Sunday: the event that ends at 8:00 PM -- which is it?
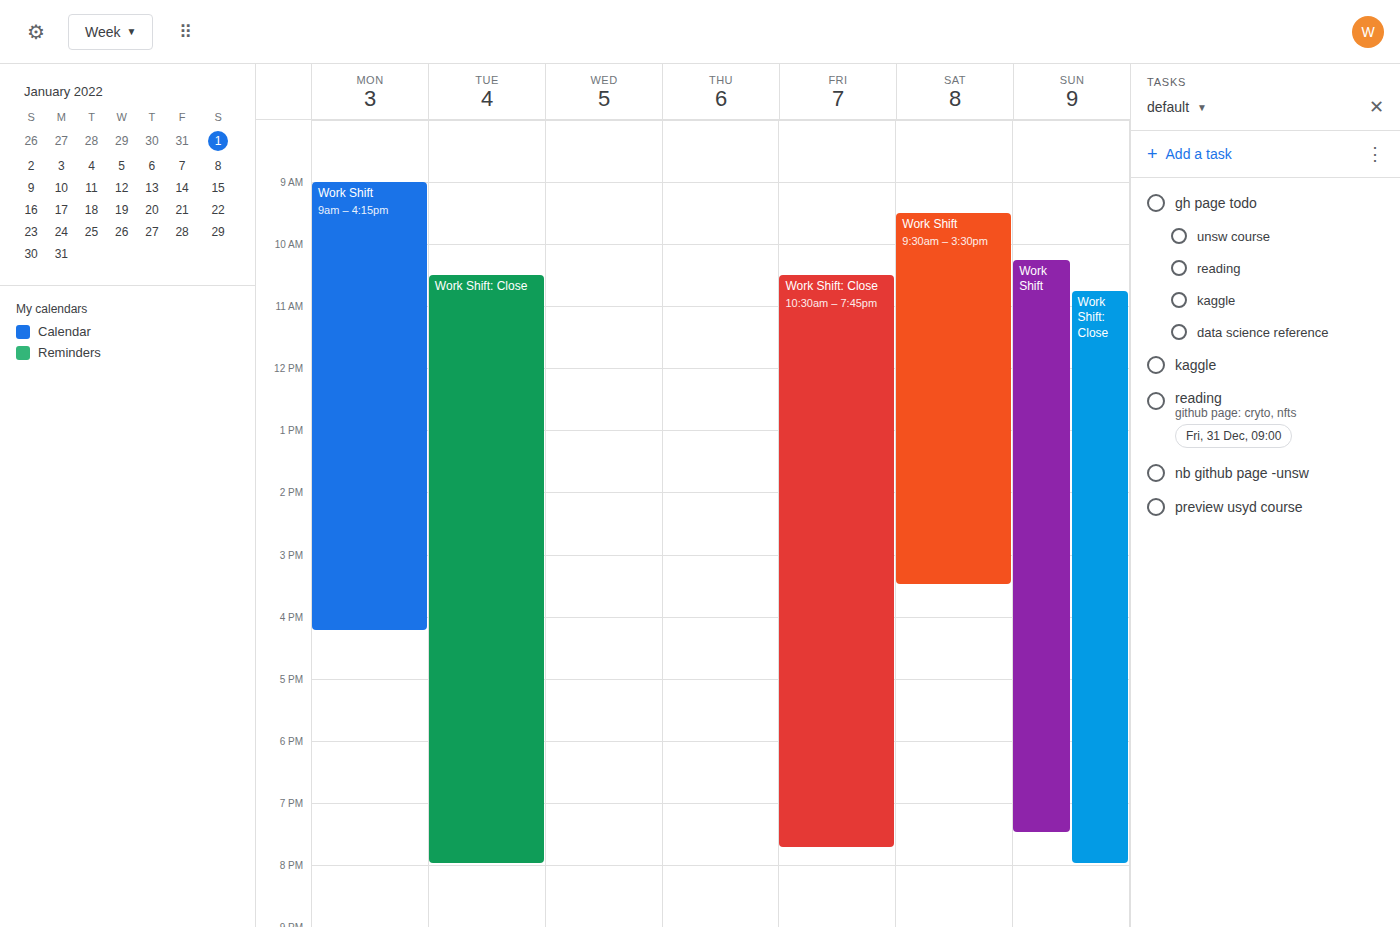
"Work Shift: Close"